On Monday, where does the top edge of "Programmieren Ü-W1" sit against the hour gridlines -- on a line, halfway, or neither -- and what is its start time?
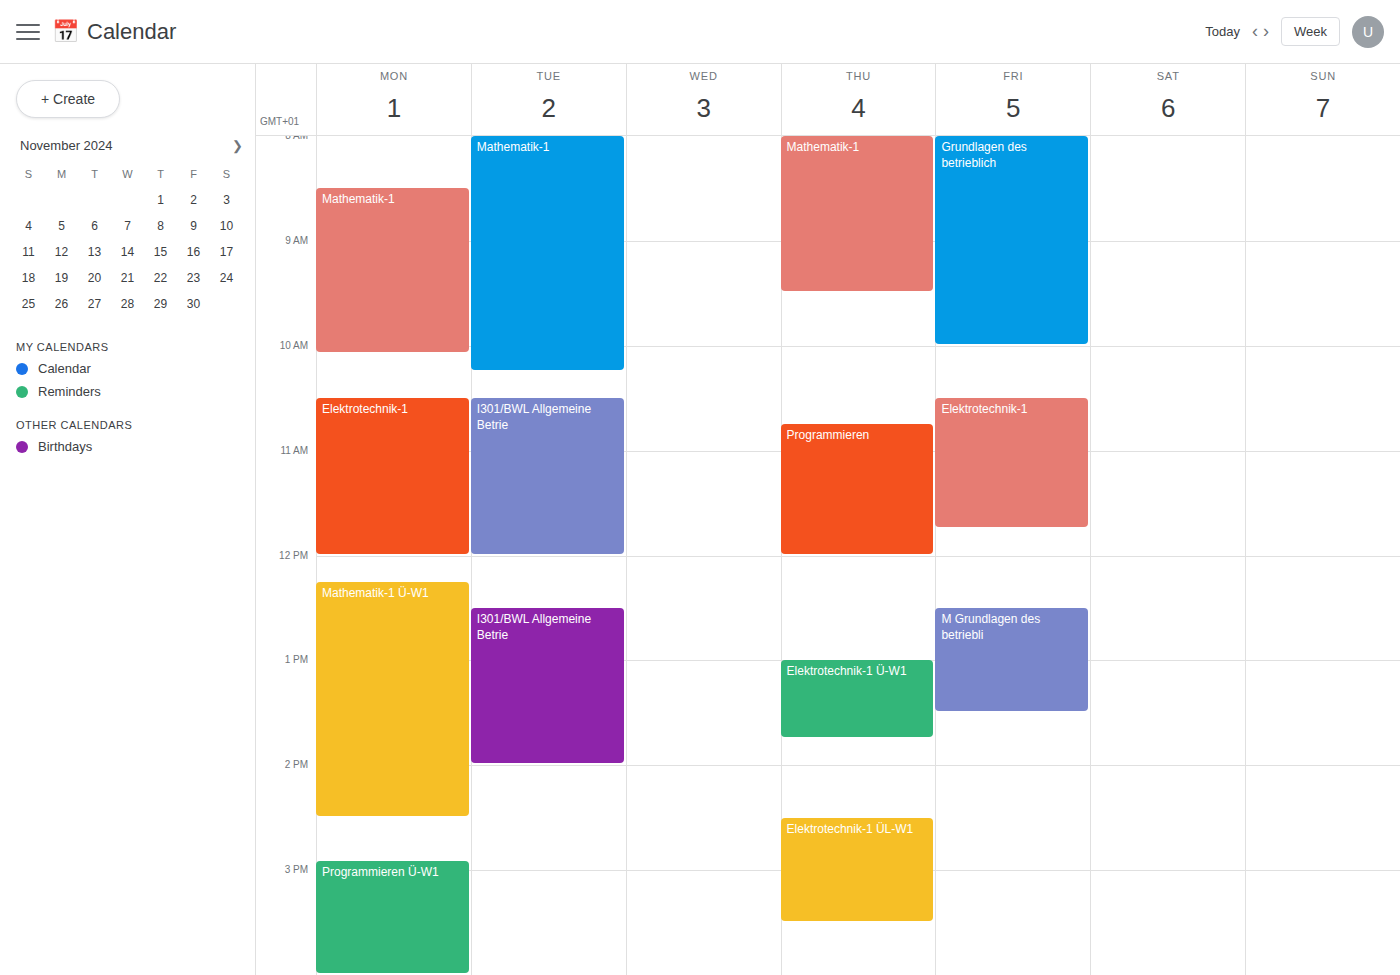
2:55 PM -- neither: 55 minutes below the 2 PM line and 5 minutes above the 3 PM line.